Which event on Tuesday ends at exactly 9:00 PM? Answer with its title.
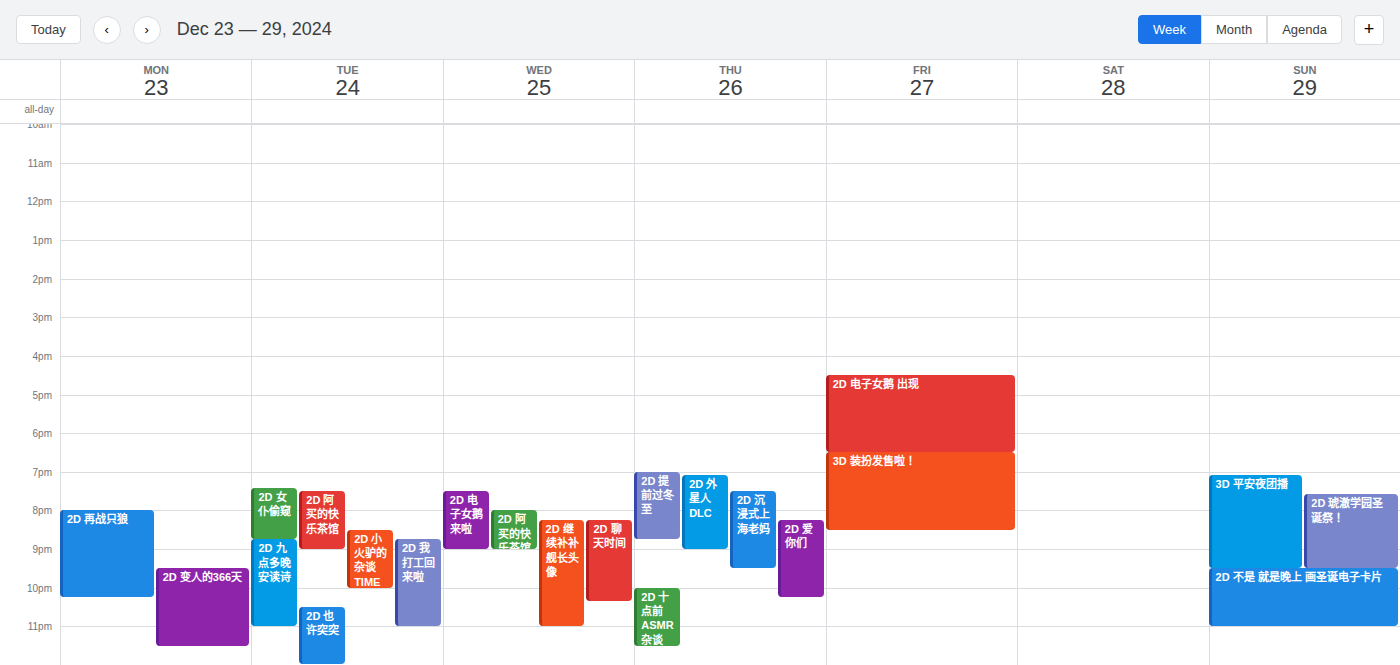
"2D 阿买的快乐茶馆"